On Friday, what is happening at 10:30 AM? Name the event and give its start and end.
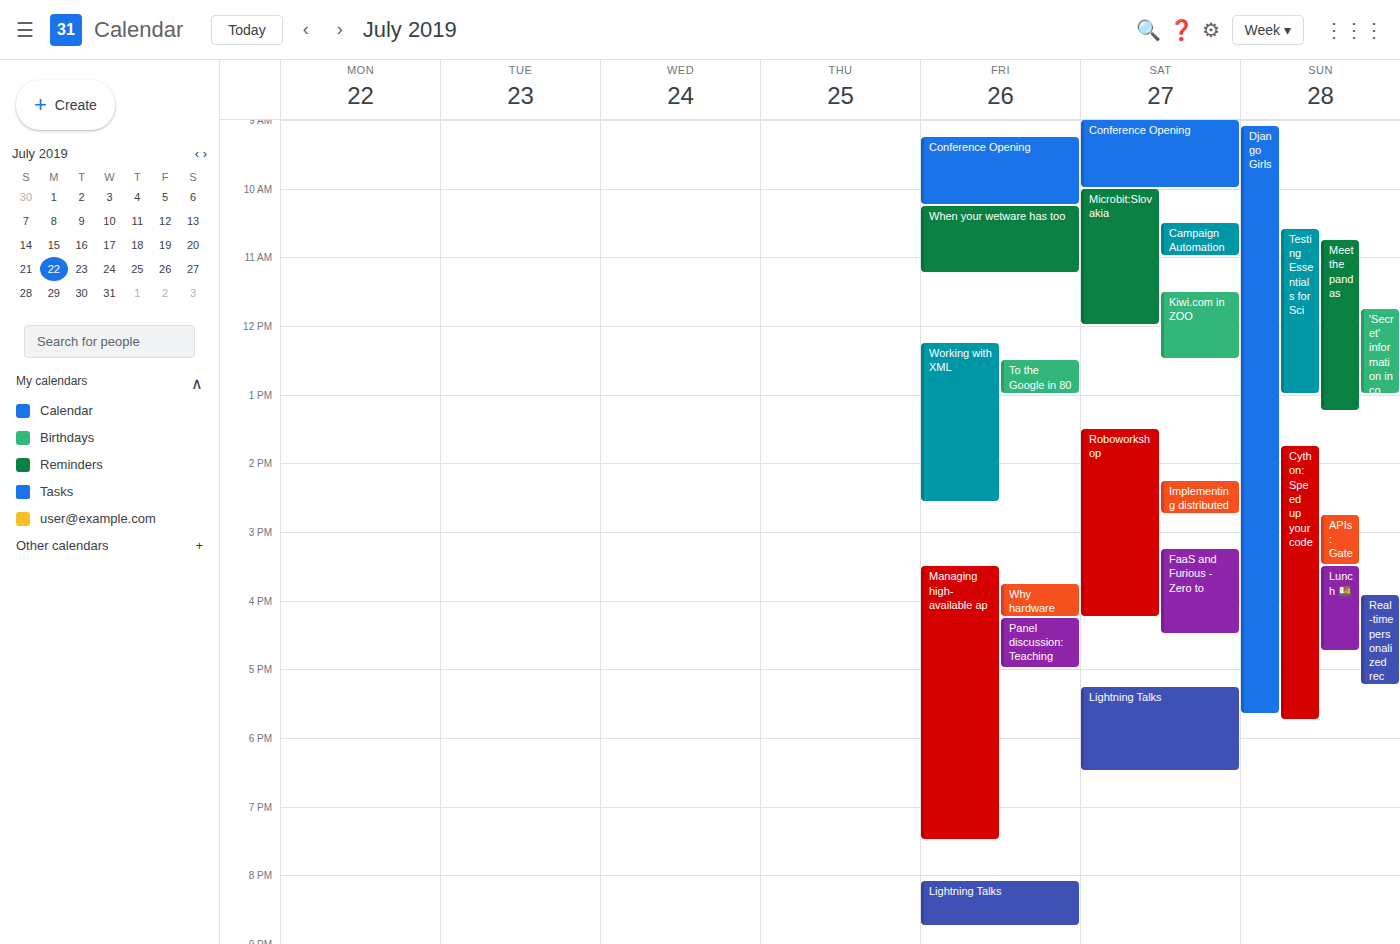
"When your wetware has too", 10:15 AM to 11:15 AM